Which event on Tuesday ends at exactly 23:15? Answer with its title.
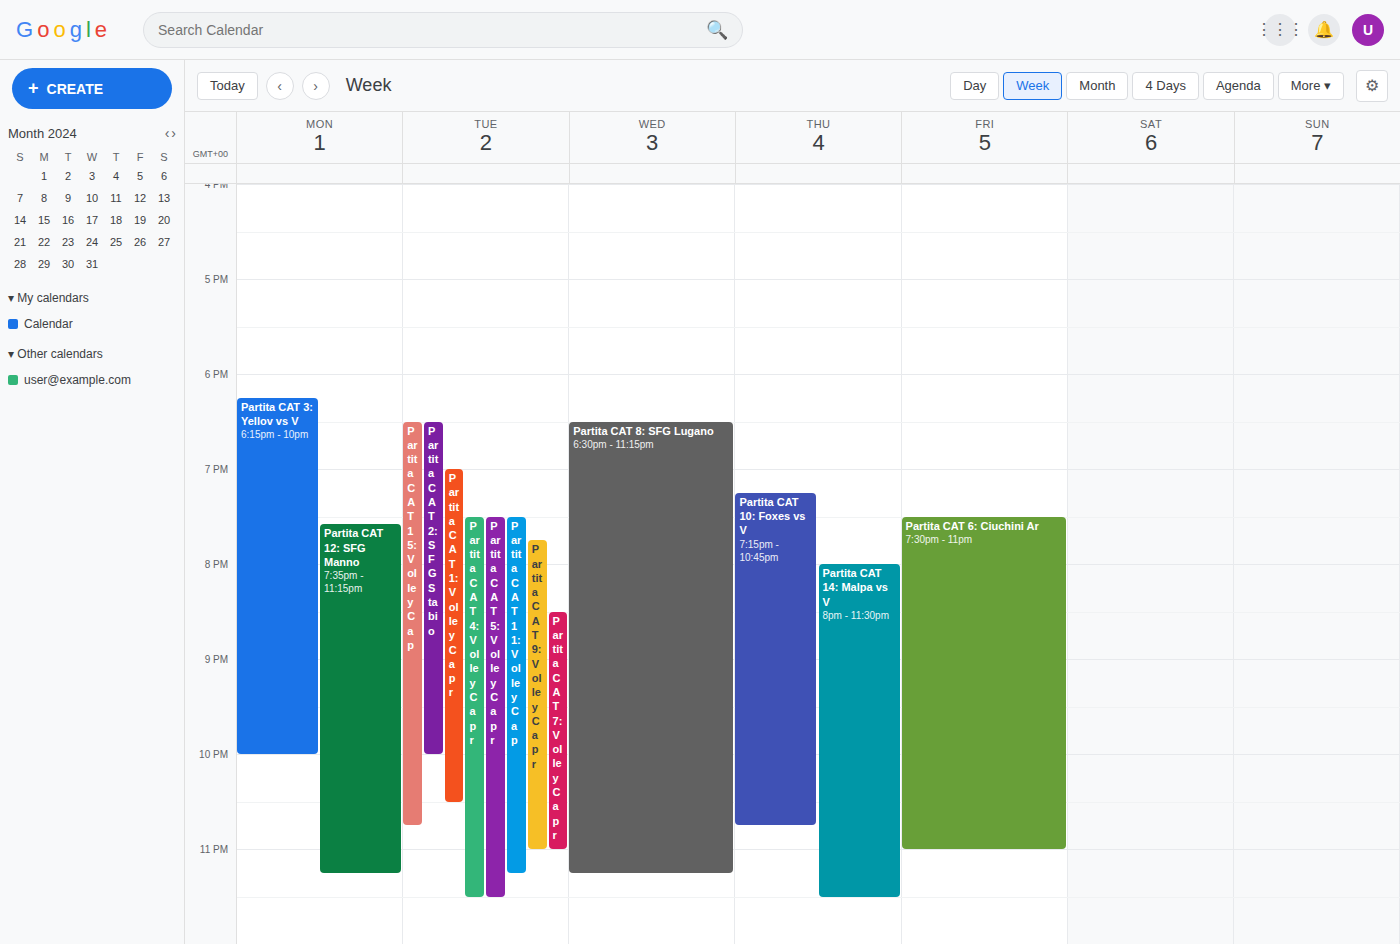
"Partita CAT 11: Volley Cap"